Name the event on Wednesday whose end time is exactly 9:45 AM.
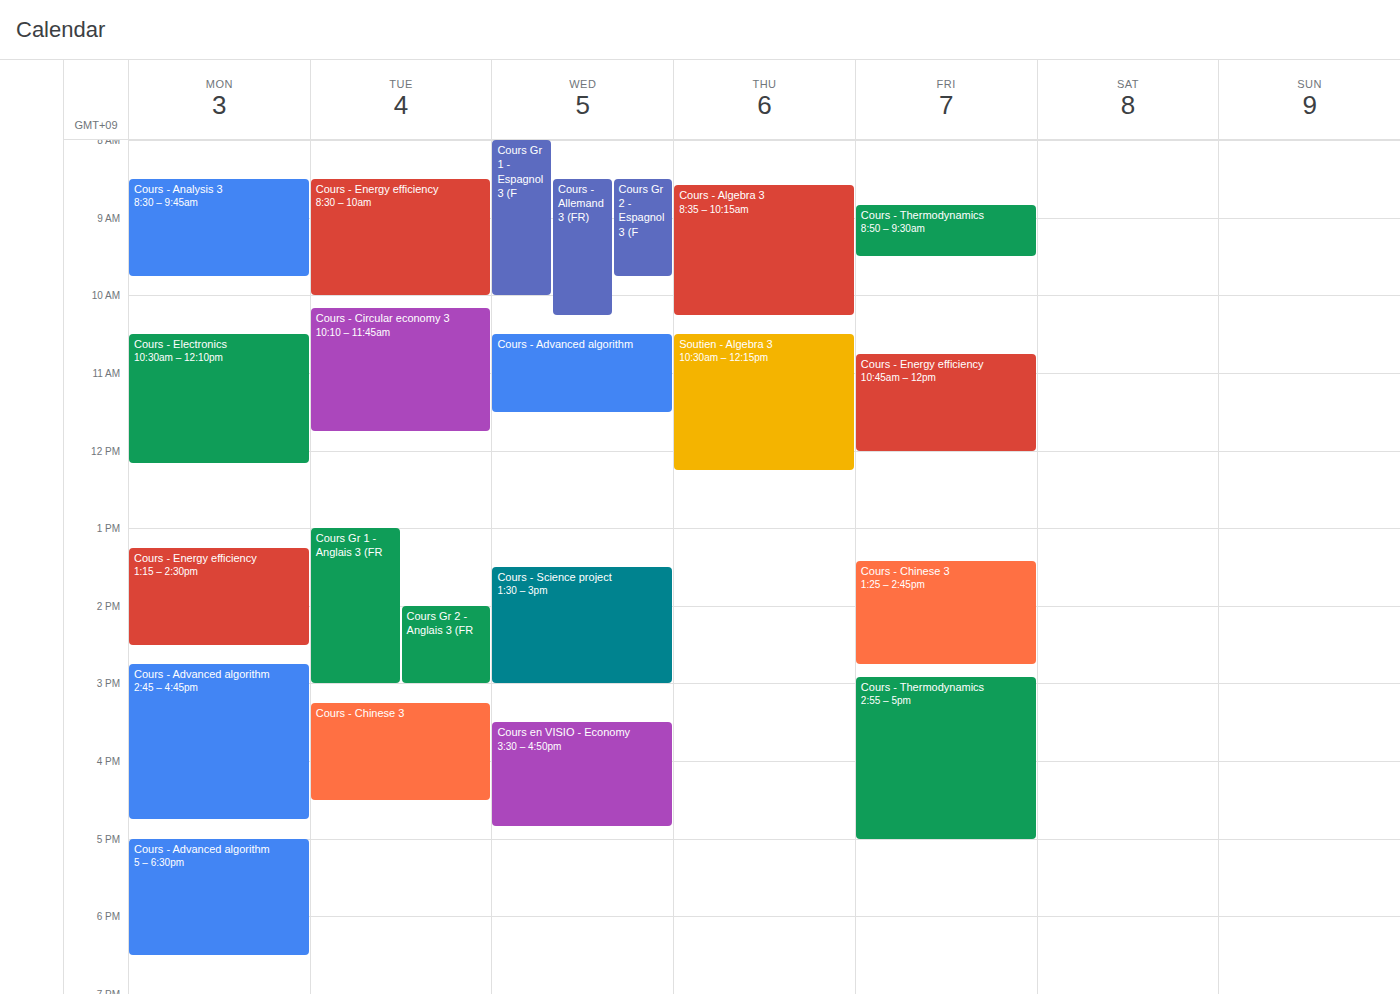
"Cours Gr 2 - Espagnol 3 (F"